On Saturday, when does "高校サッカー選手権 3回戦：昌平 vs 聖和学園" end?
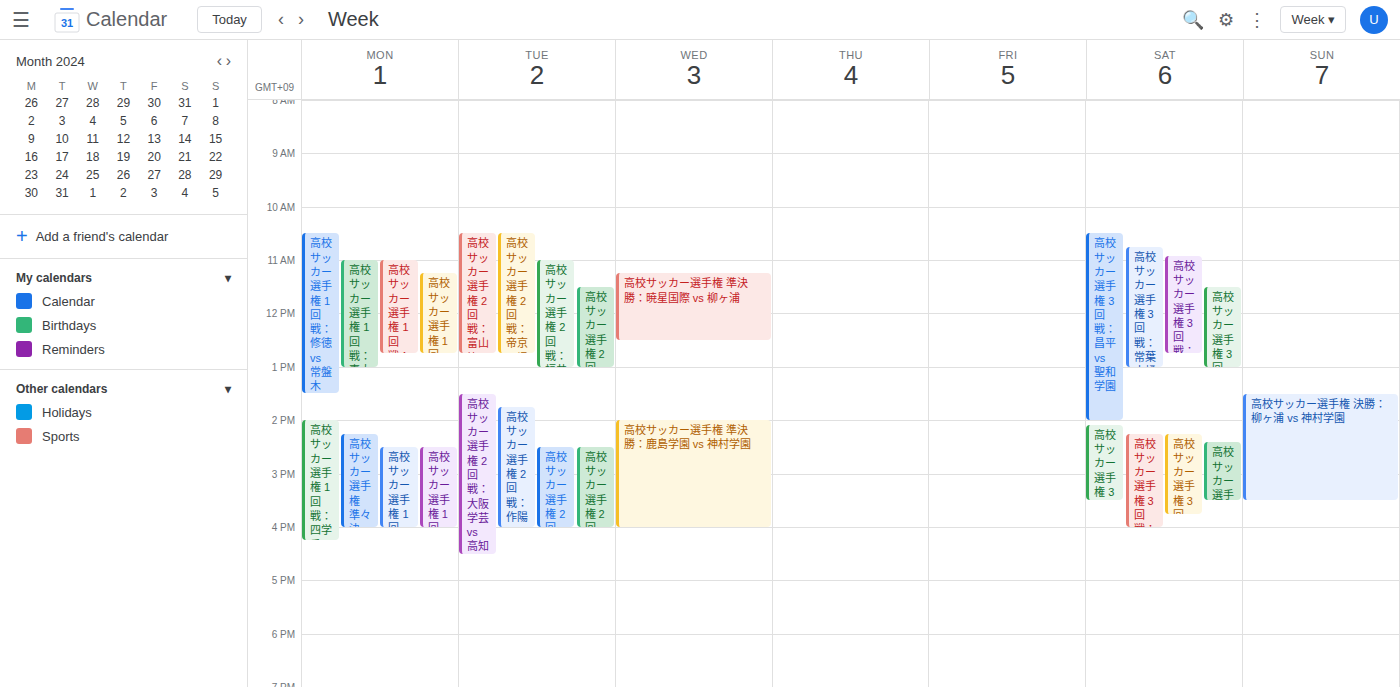
14:00